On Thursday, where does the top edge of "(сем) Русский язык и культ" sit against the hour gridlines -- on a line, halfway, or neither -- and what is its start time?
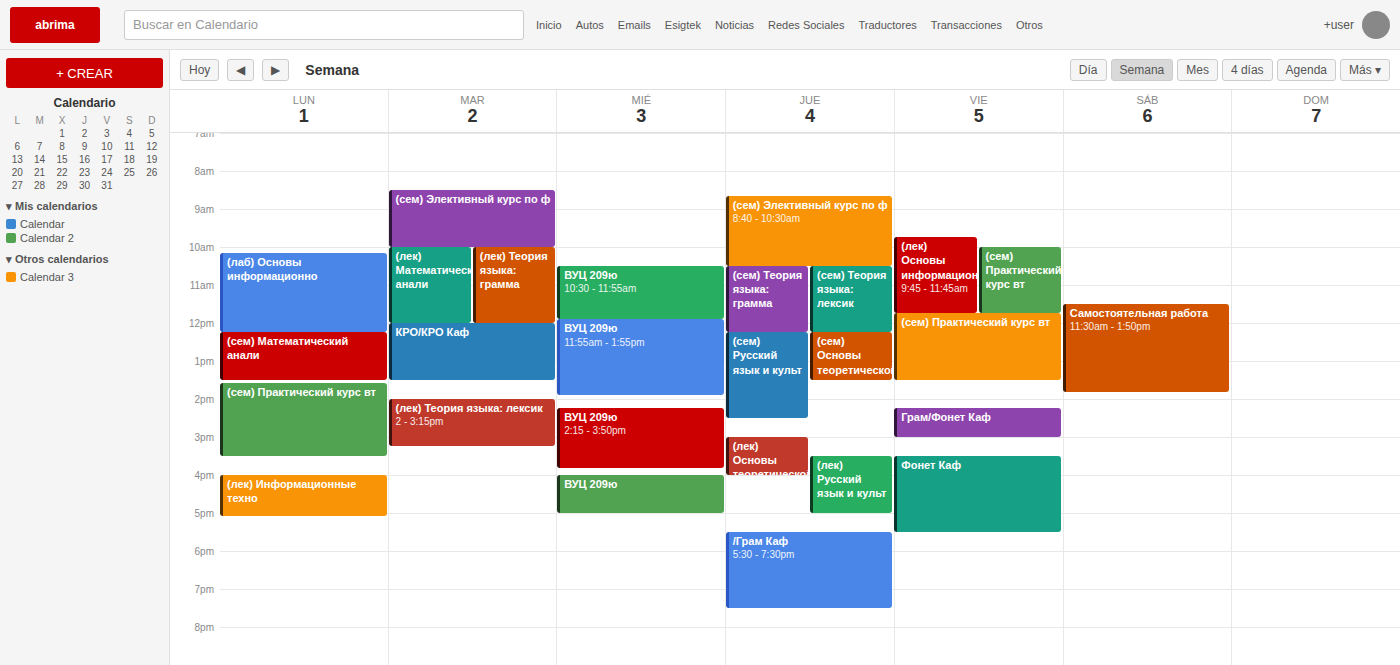
12:15 -- neither: a quarter of the way from the 12:00 line to the 13:00 line.